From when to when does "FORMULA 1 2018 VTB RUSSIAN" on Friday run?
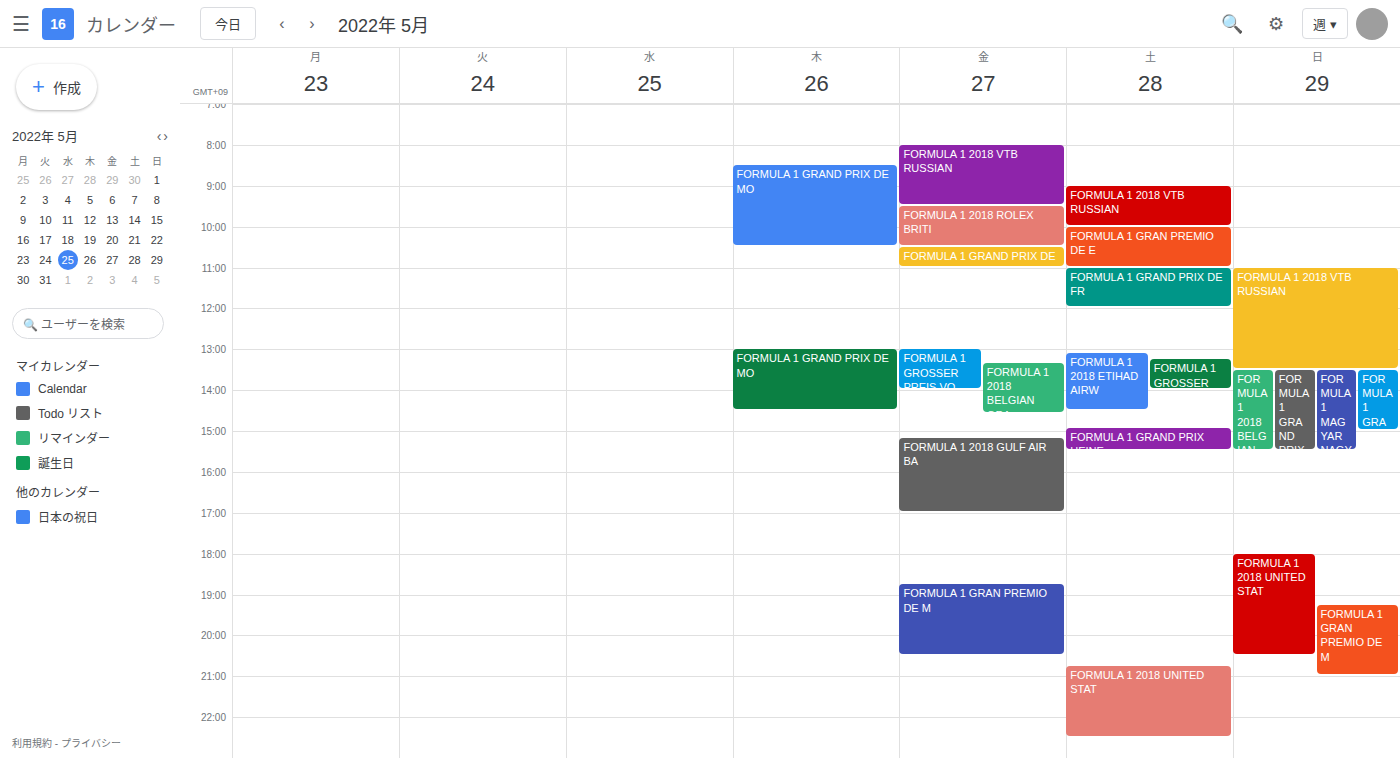
08:00 to 09:30